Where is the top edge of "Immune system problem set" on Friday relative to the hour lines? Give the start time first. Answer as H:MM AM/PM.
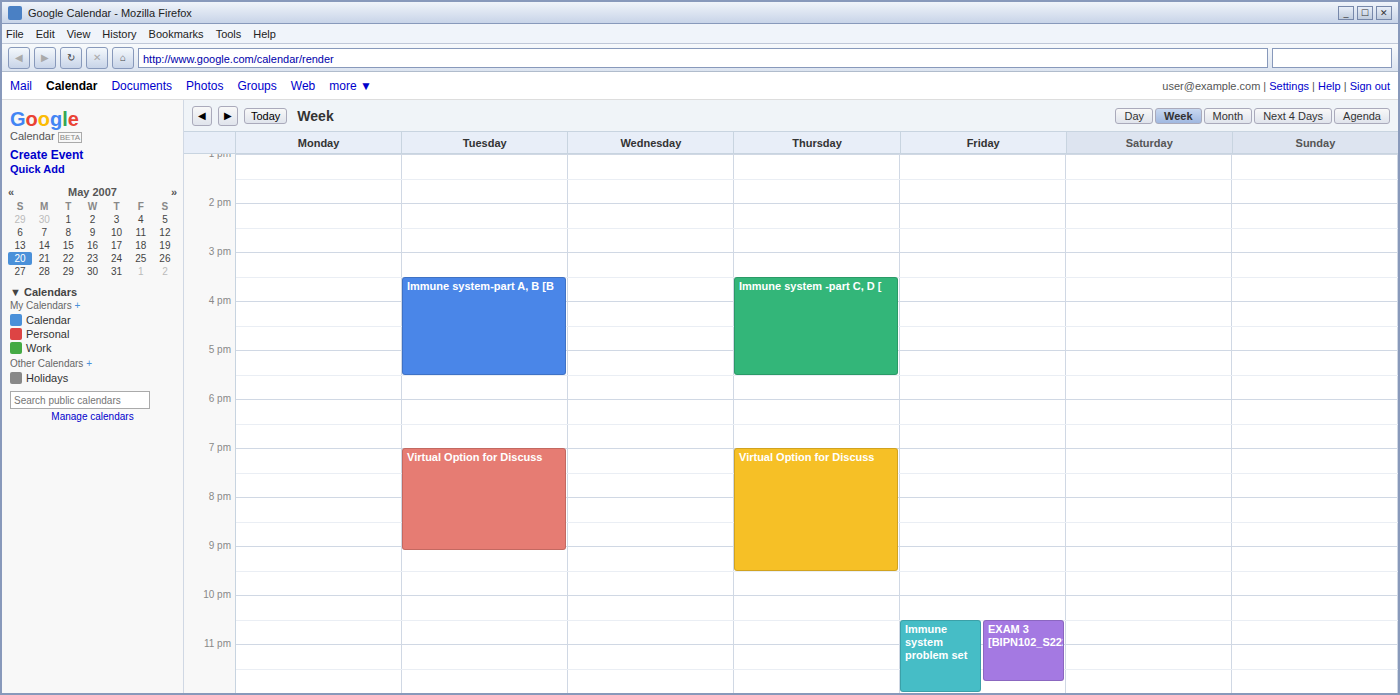
10:30 PM -- halfway between the 10 PM and 11 PM lines.